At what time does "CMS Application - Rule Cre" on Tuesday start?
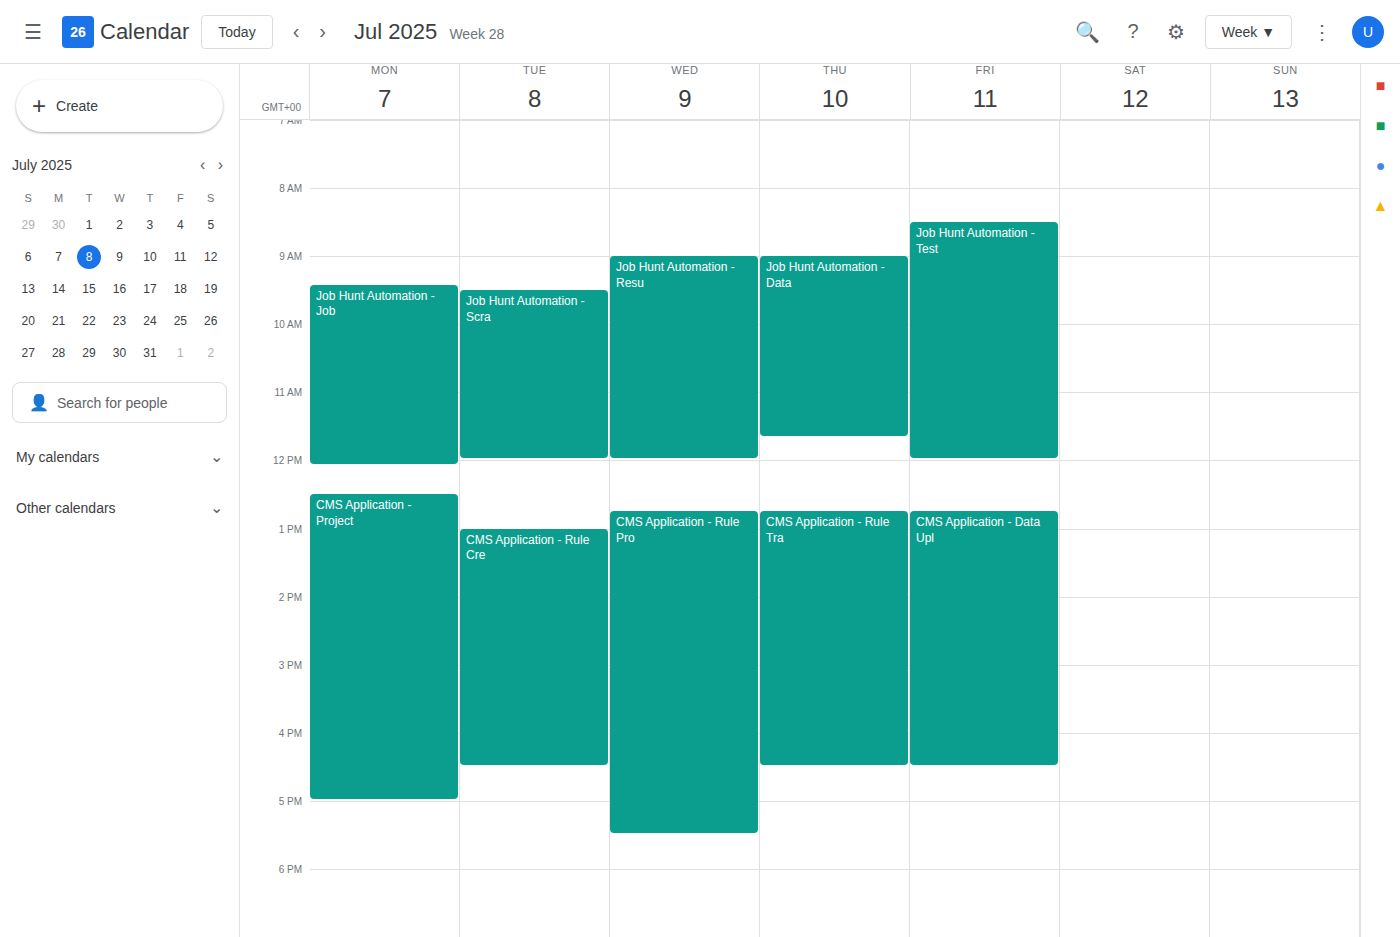
1:00 PM